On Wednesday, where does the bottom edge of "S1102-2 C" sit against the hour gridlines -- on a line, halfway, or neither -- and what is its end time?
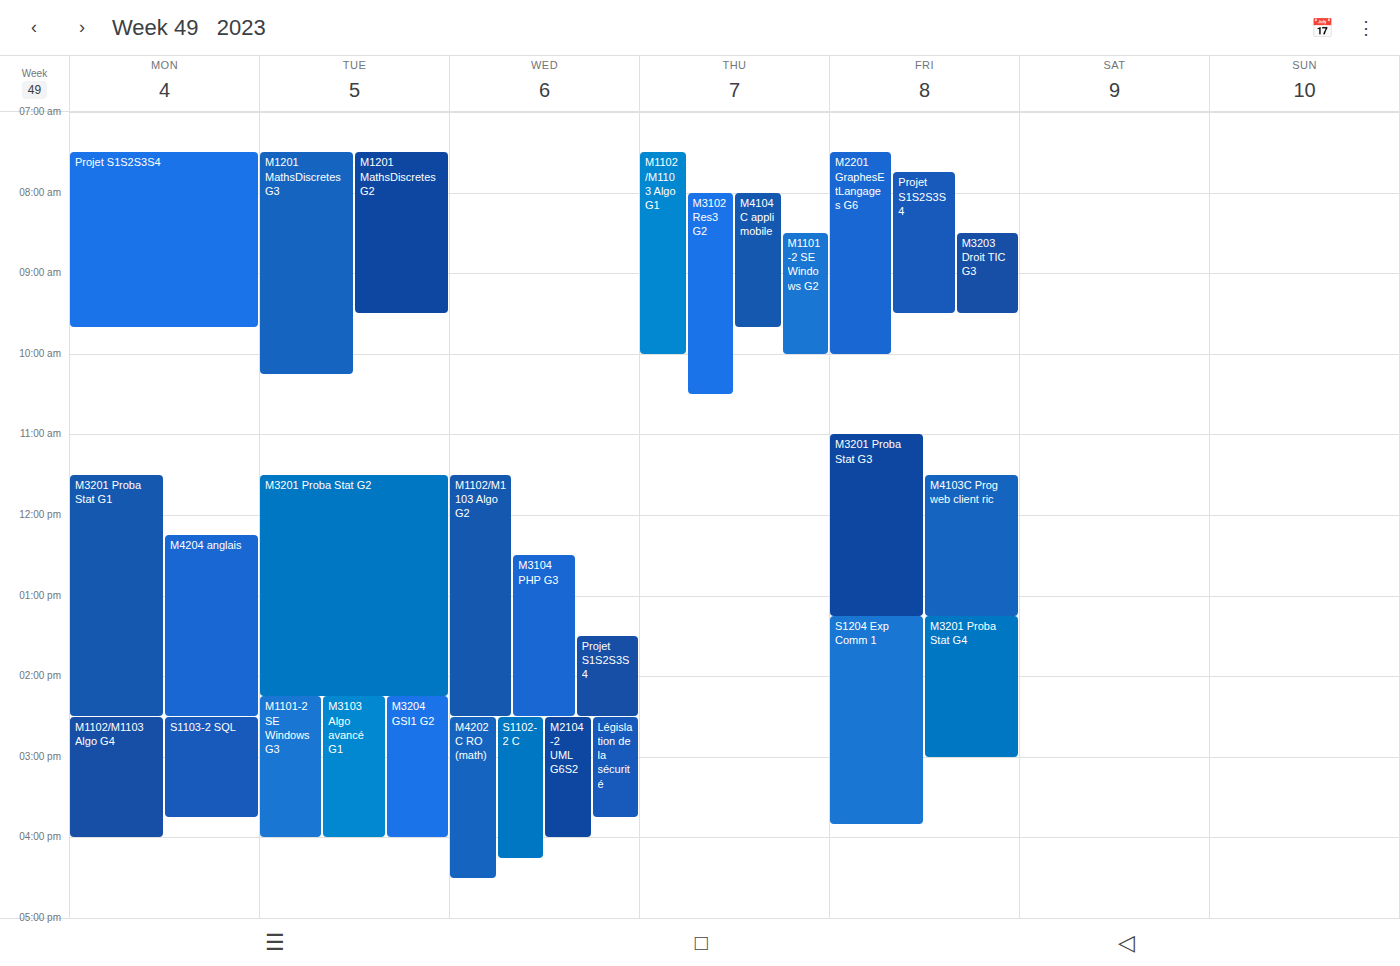
4:15 PM -- neither: a quarter of the way from the 4 PM line to the 5 PM line.